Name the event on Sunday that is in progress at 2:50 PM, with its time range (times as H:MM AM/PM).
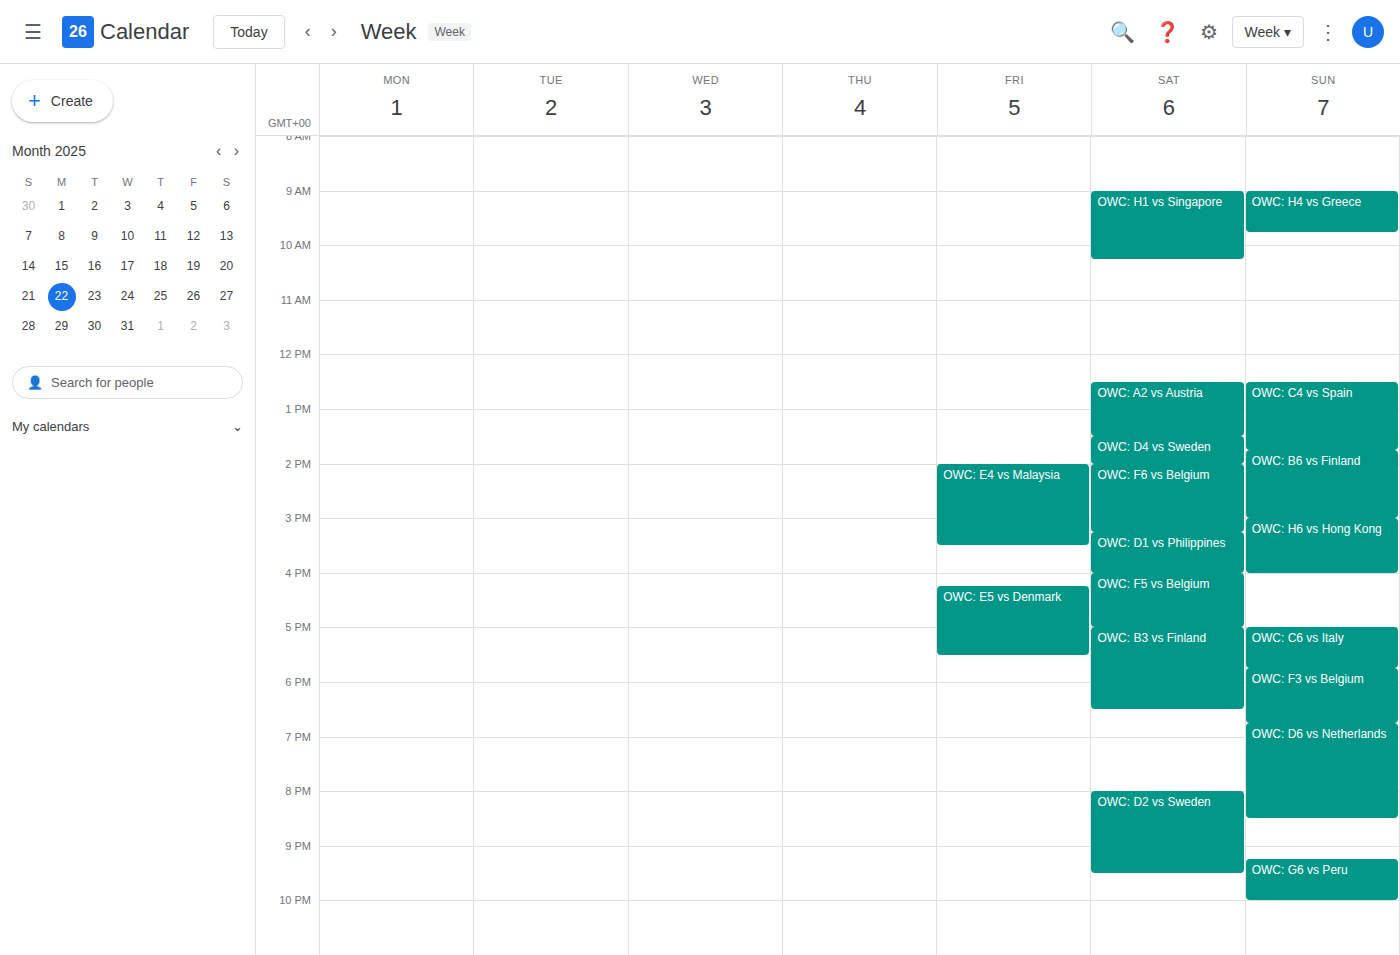
"OWC: B6 vs Finland", 1:45 PM to 3:00 PM